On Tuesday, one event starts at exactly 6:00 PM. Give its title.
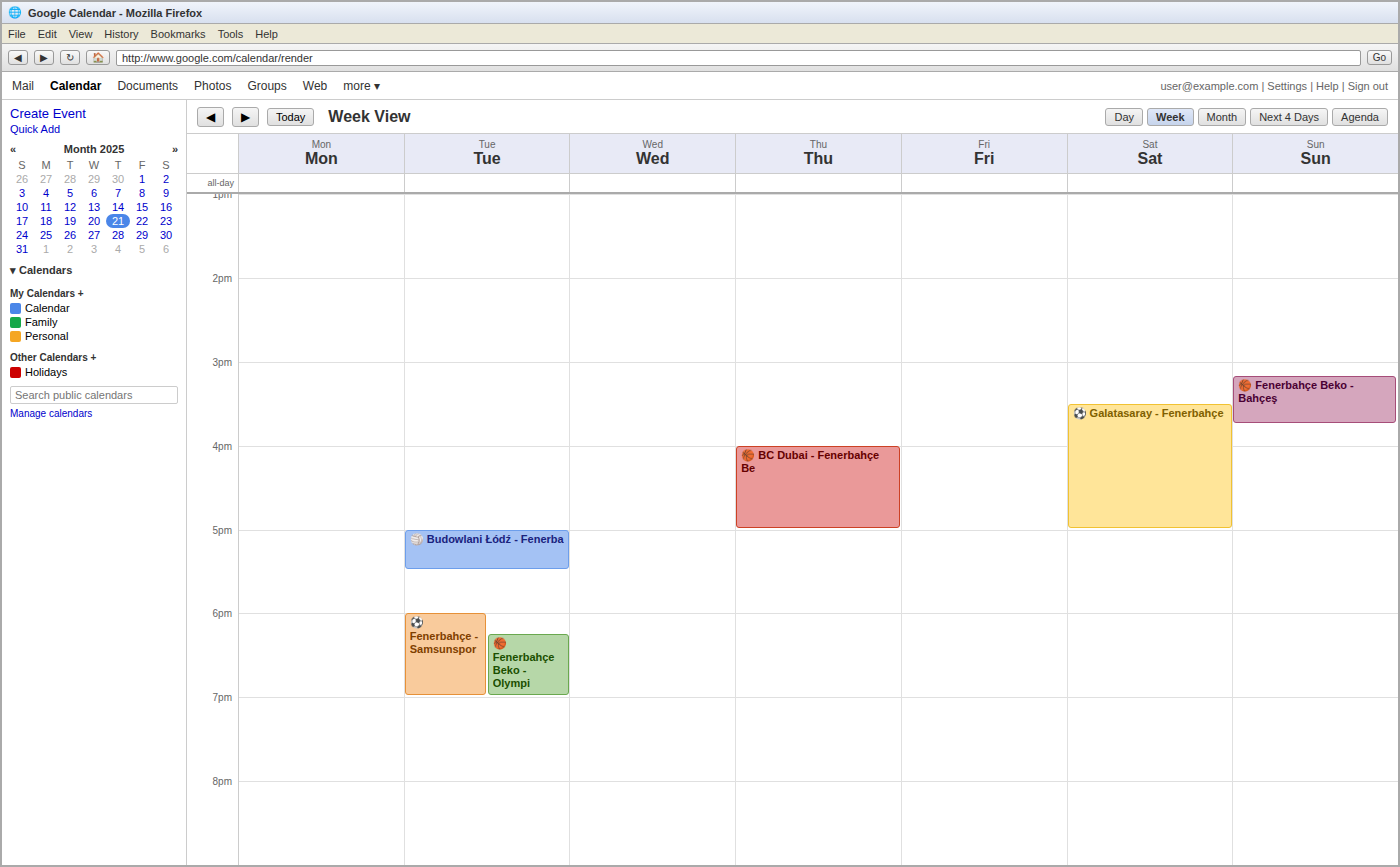
"⚽ Fenerbahçe - Samsunspor"